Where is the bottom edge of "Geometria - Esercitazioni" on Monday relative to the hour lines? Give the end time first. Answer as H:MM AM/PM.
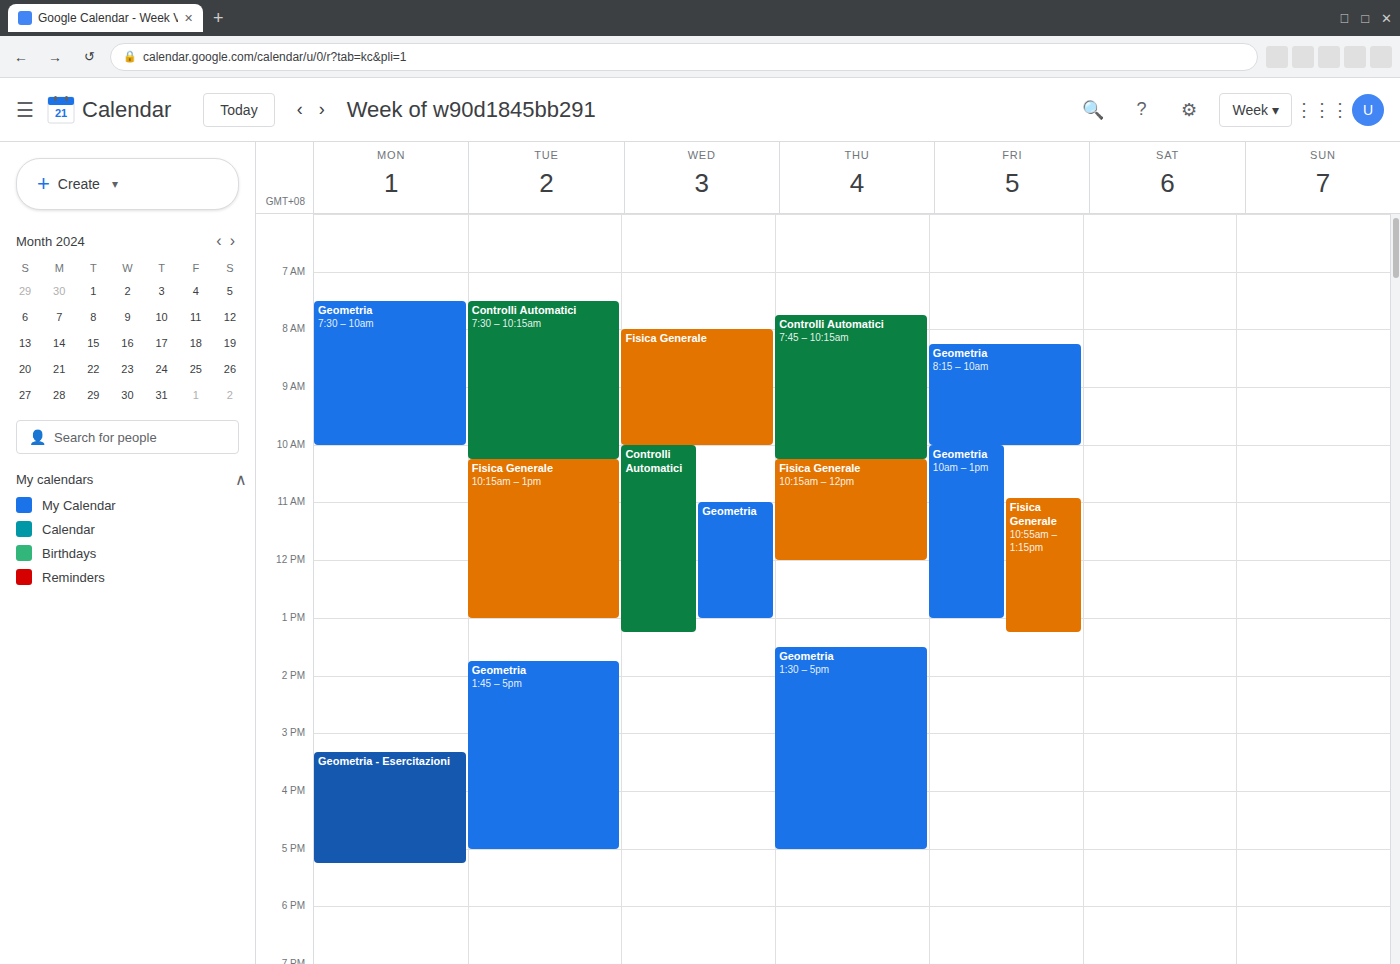
5:15 PM -- neither: a quarter of the way from the 5 PM line to the 6 PM line.